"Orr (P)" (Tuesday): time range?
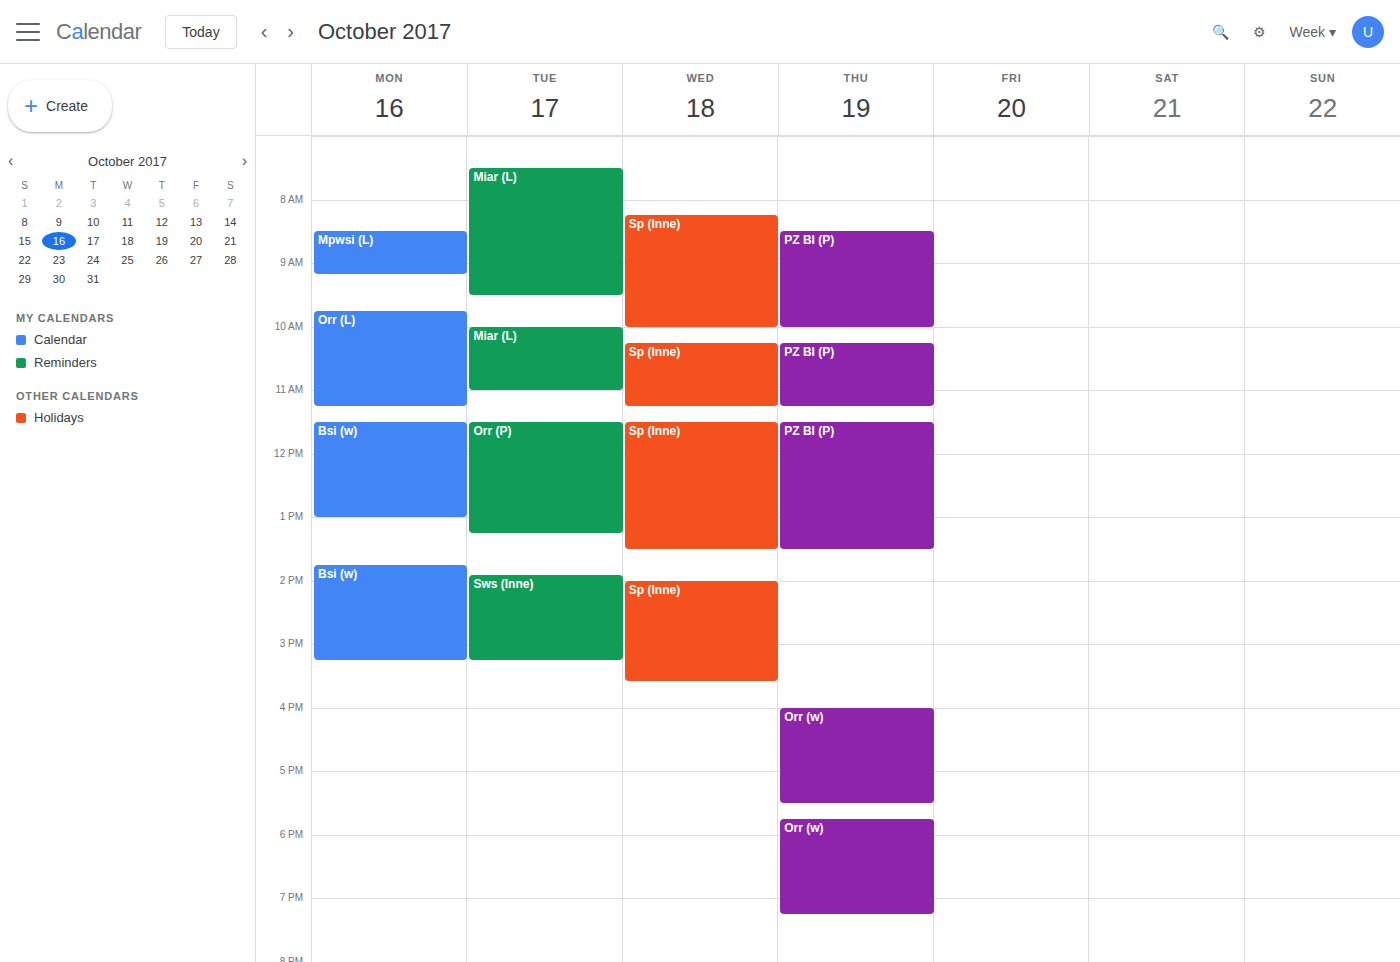
11:30 AM to 1:15 PM